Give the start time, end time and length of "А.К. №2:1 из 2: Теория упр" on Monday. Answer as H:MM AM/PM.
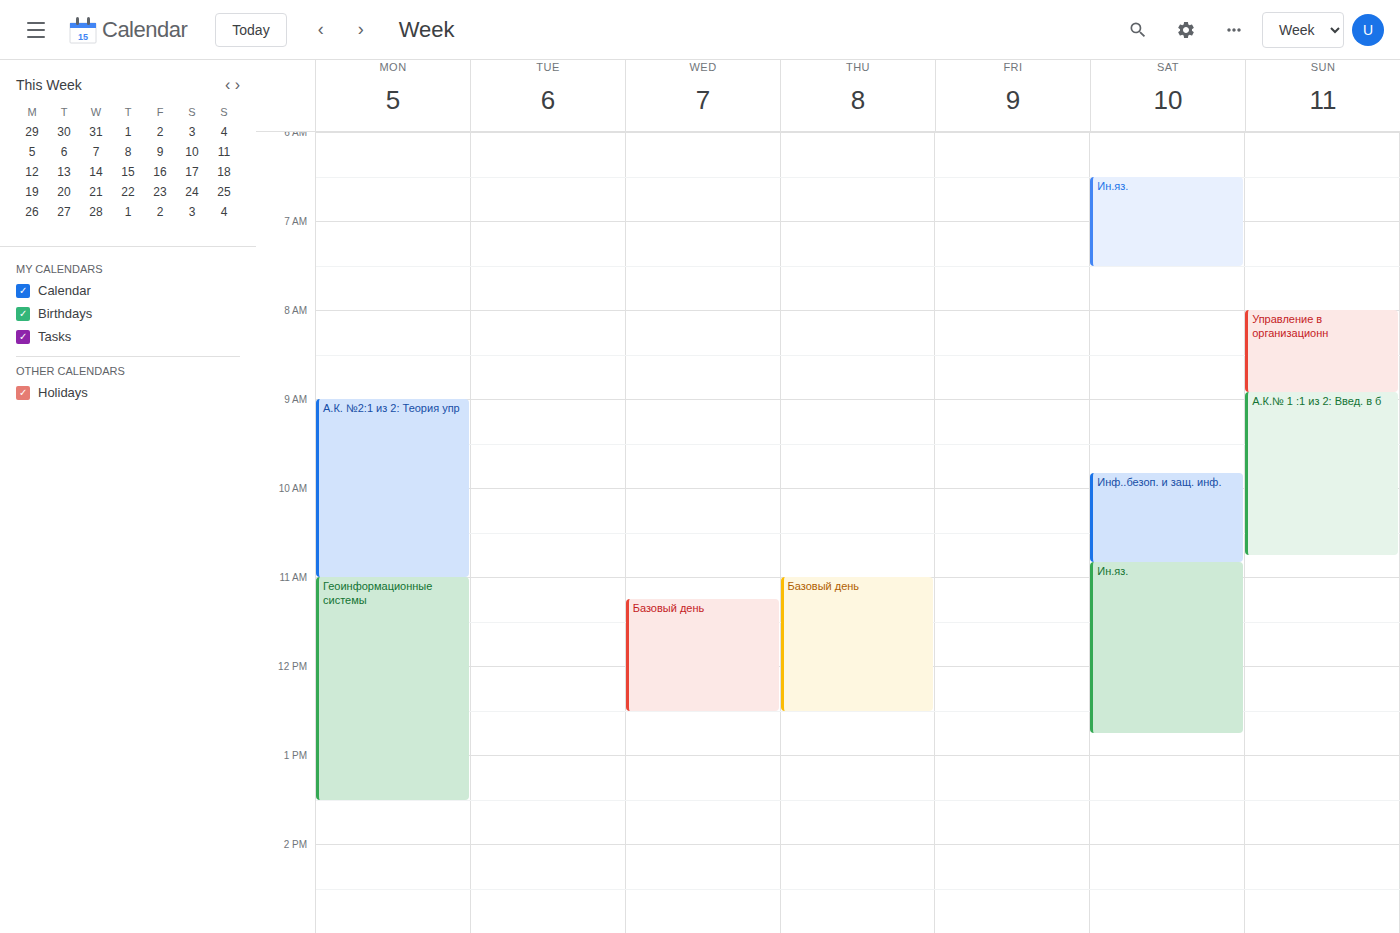
9:00 AM to 11:00 AM, 2 hours